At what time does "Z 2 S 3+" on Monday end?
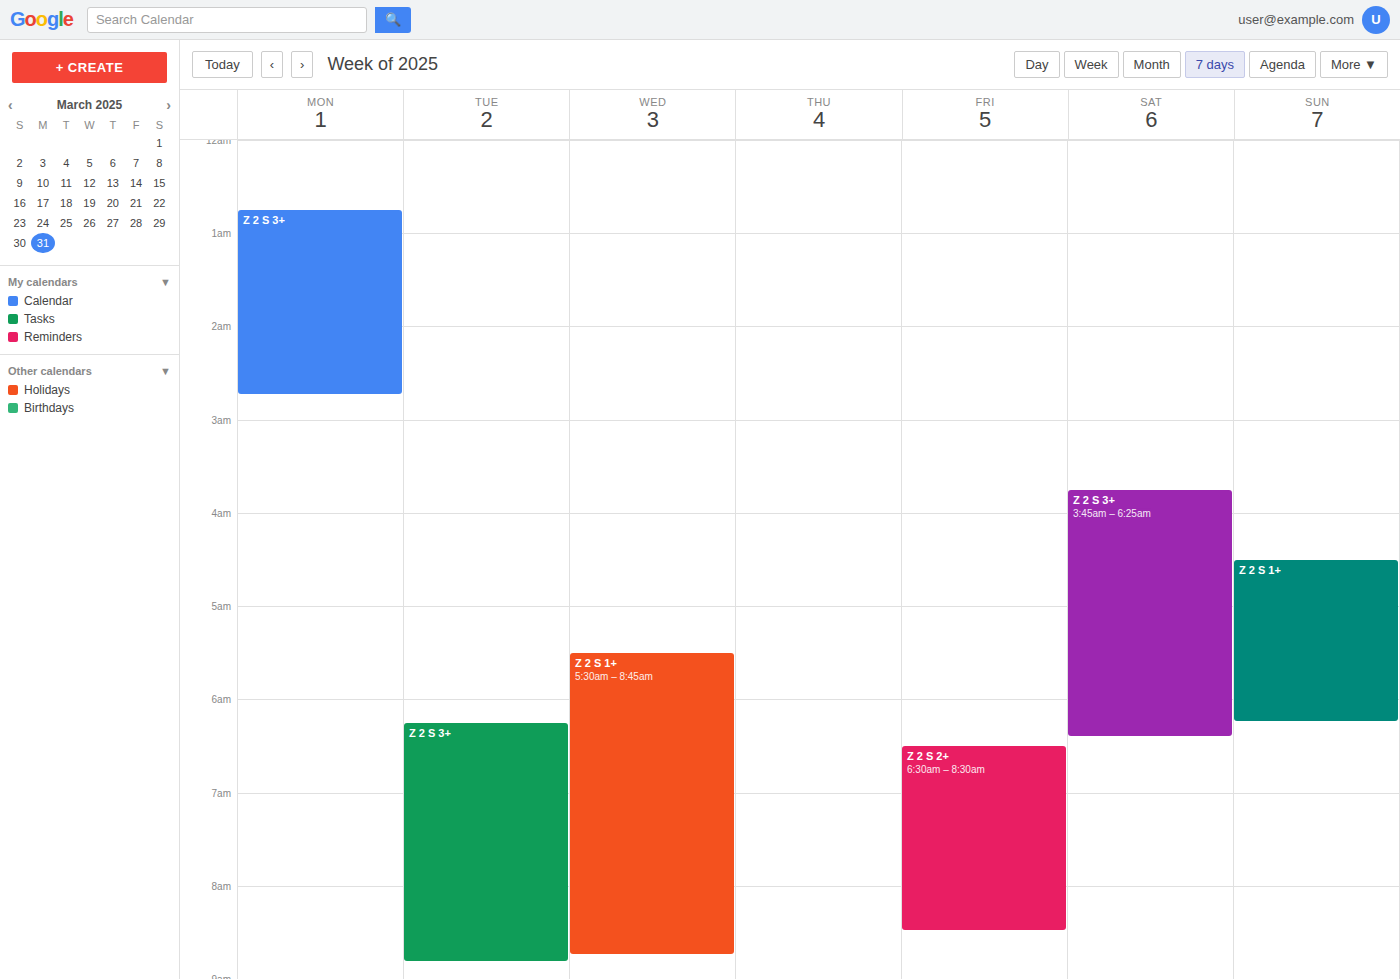
2:45 AM